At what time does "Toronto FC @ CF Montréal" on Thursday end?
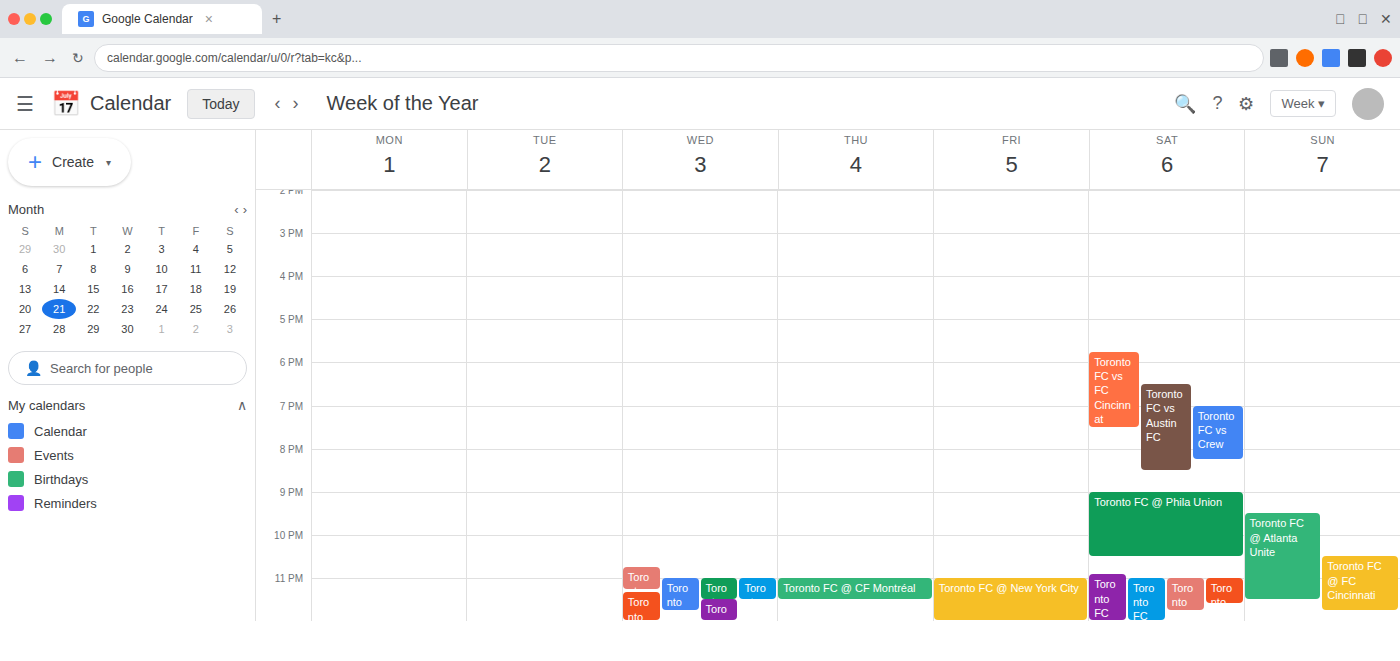
11:30 PM